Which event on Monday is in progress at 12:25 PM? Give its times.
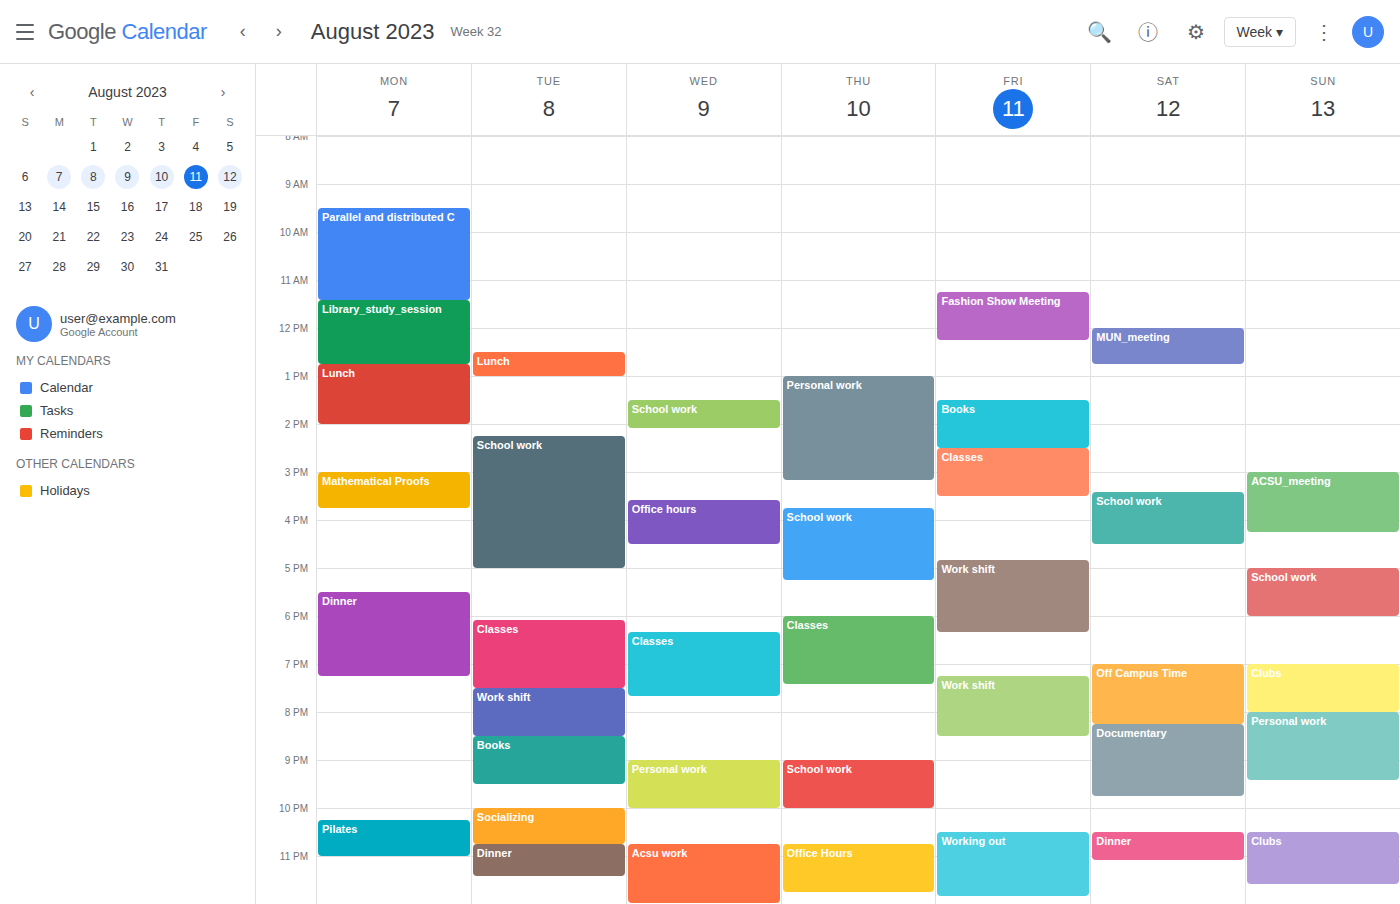
"Library_study_session", 11:25 AM to 12:45 PM